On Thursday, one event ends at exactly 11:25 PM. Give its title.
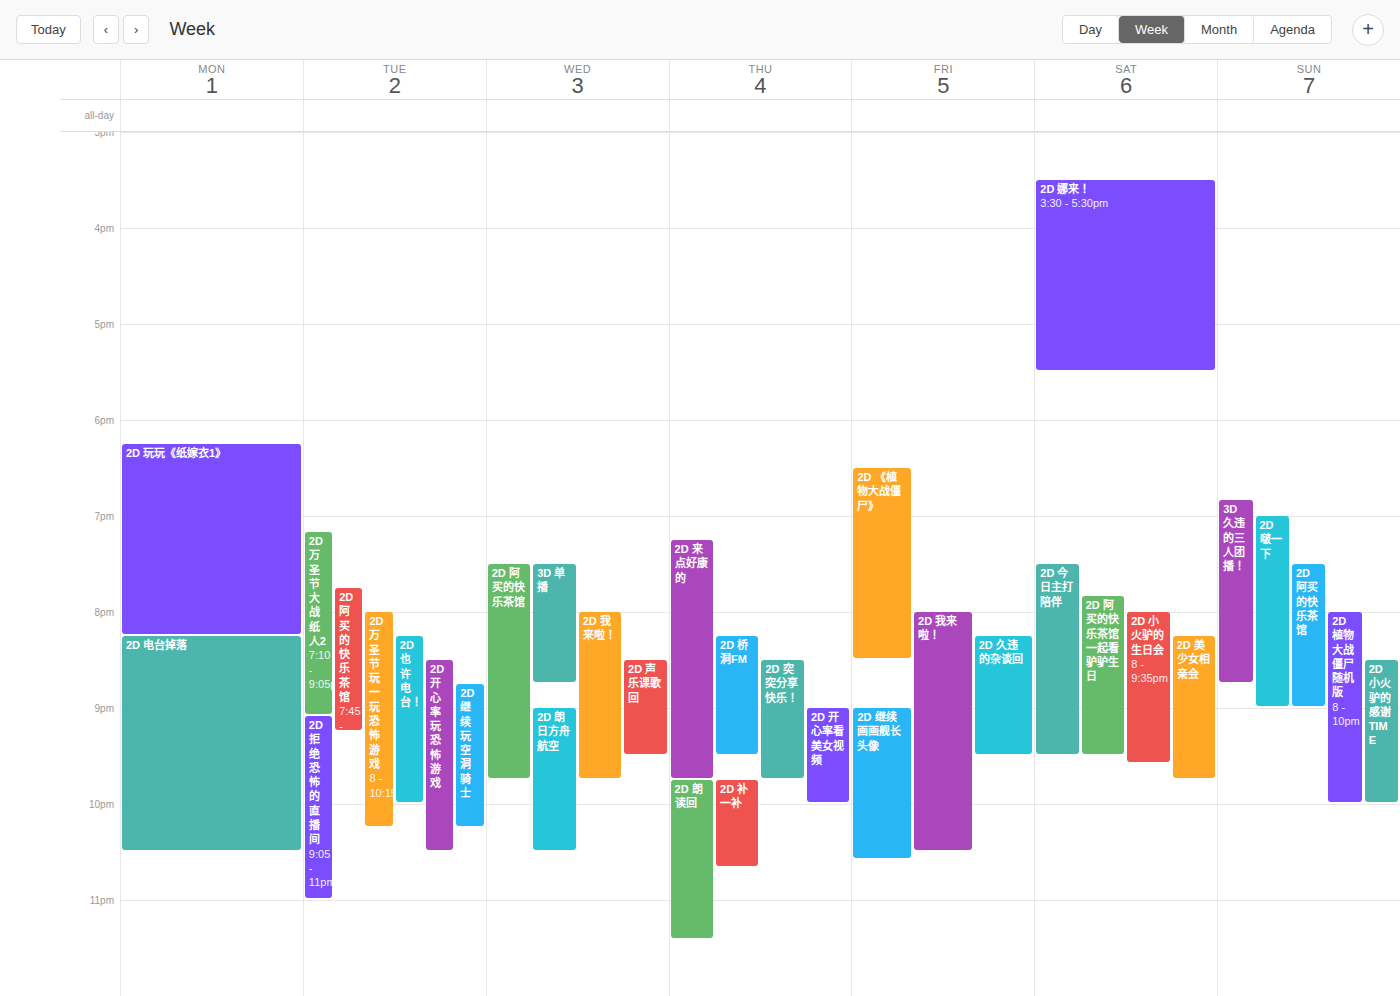
"2D 朗读回"